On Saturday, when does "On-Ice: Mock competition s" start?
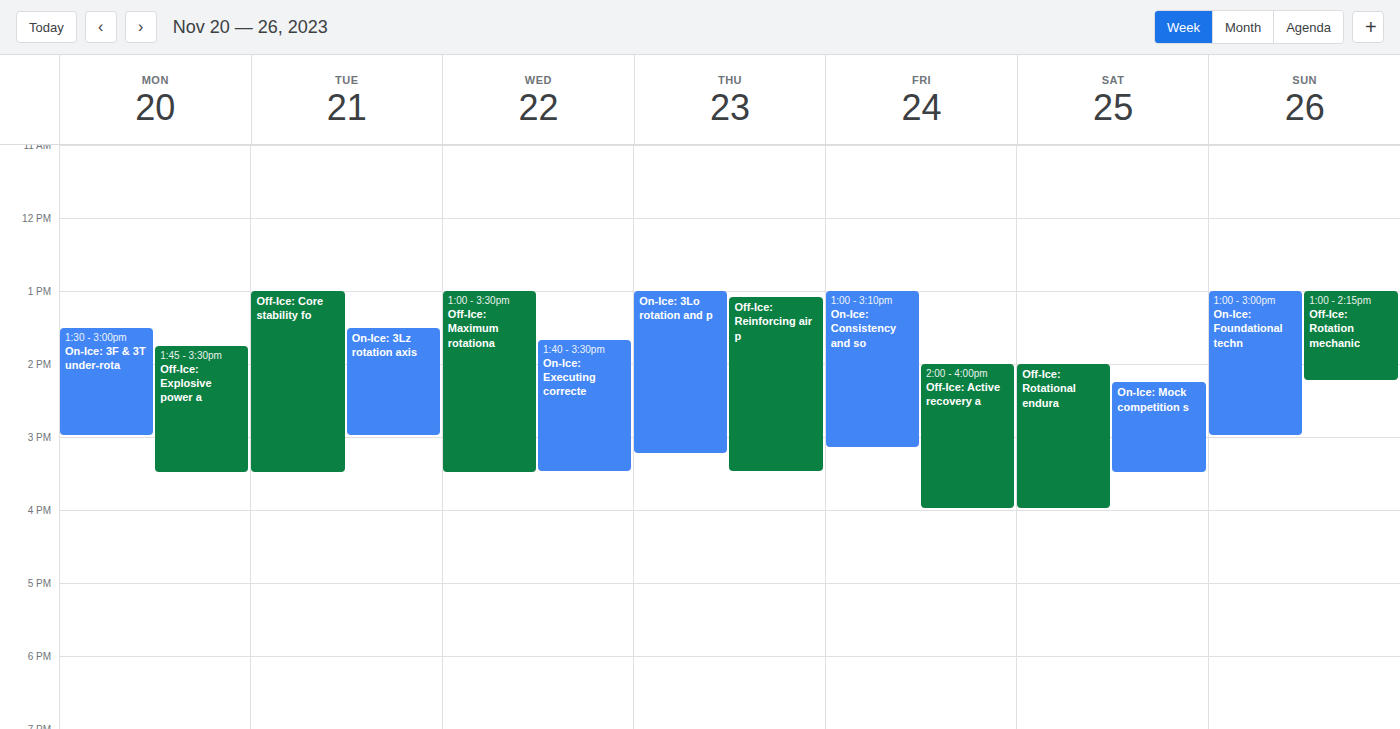
2:15 PM